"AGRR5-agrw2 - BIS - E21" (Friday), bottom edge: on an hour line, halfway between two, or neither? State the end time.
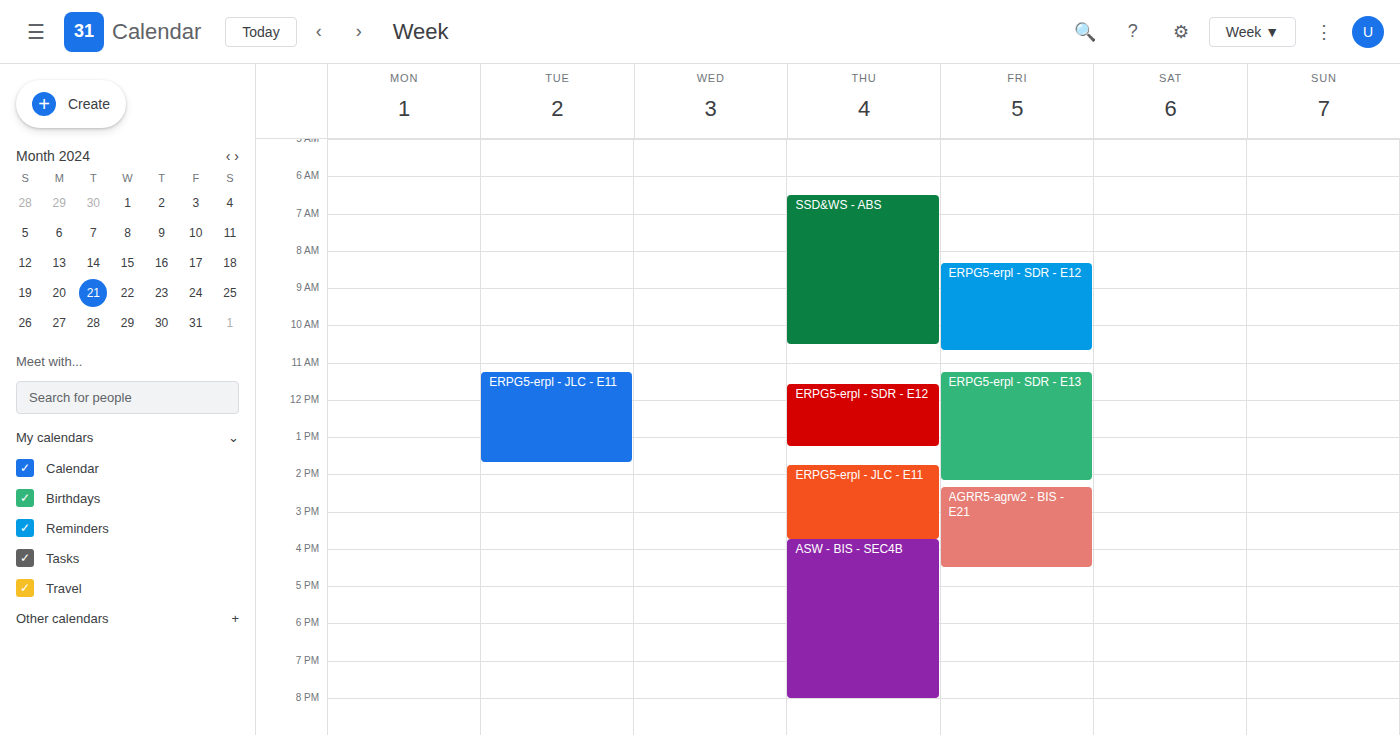
4:30 PM -- halfway between the 4 PM and 5 PM lines.